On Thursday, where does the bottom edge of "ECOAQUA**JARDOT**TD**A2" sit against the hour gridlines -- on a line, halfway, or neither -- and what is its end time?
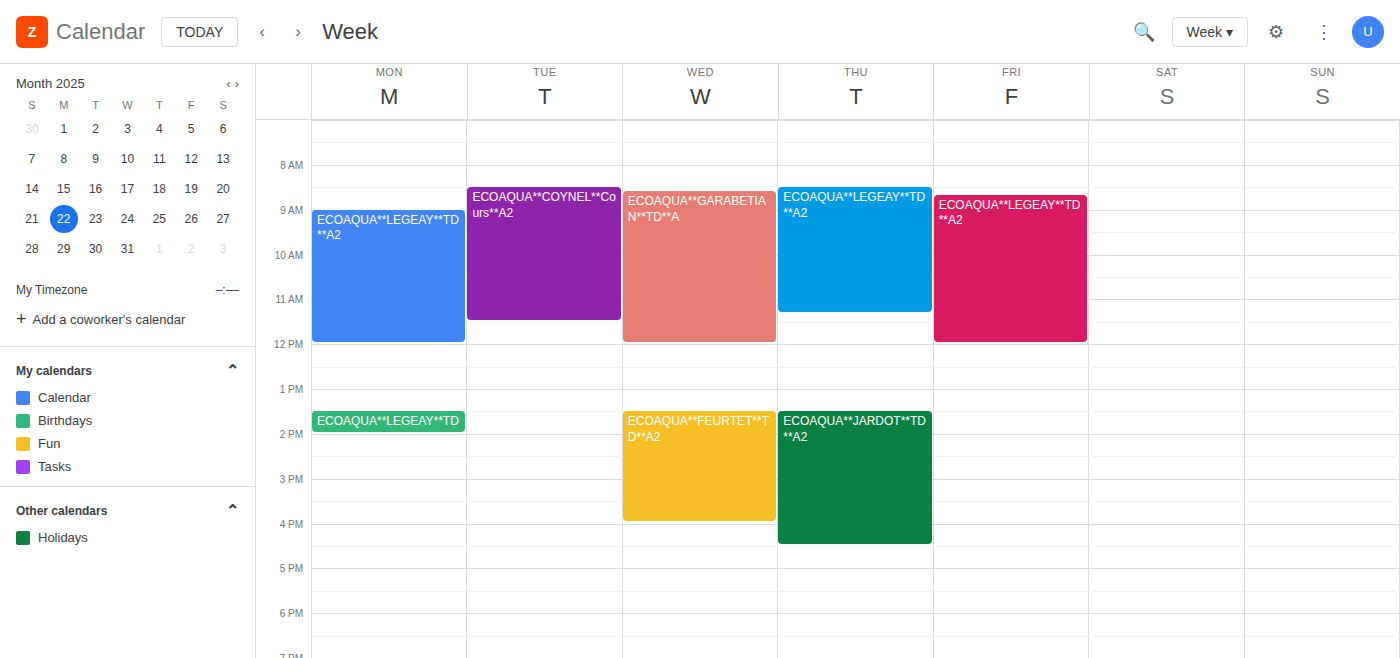
4:30 PM -- halfway between the 4 PM and 5 PM lines.